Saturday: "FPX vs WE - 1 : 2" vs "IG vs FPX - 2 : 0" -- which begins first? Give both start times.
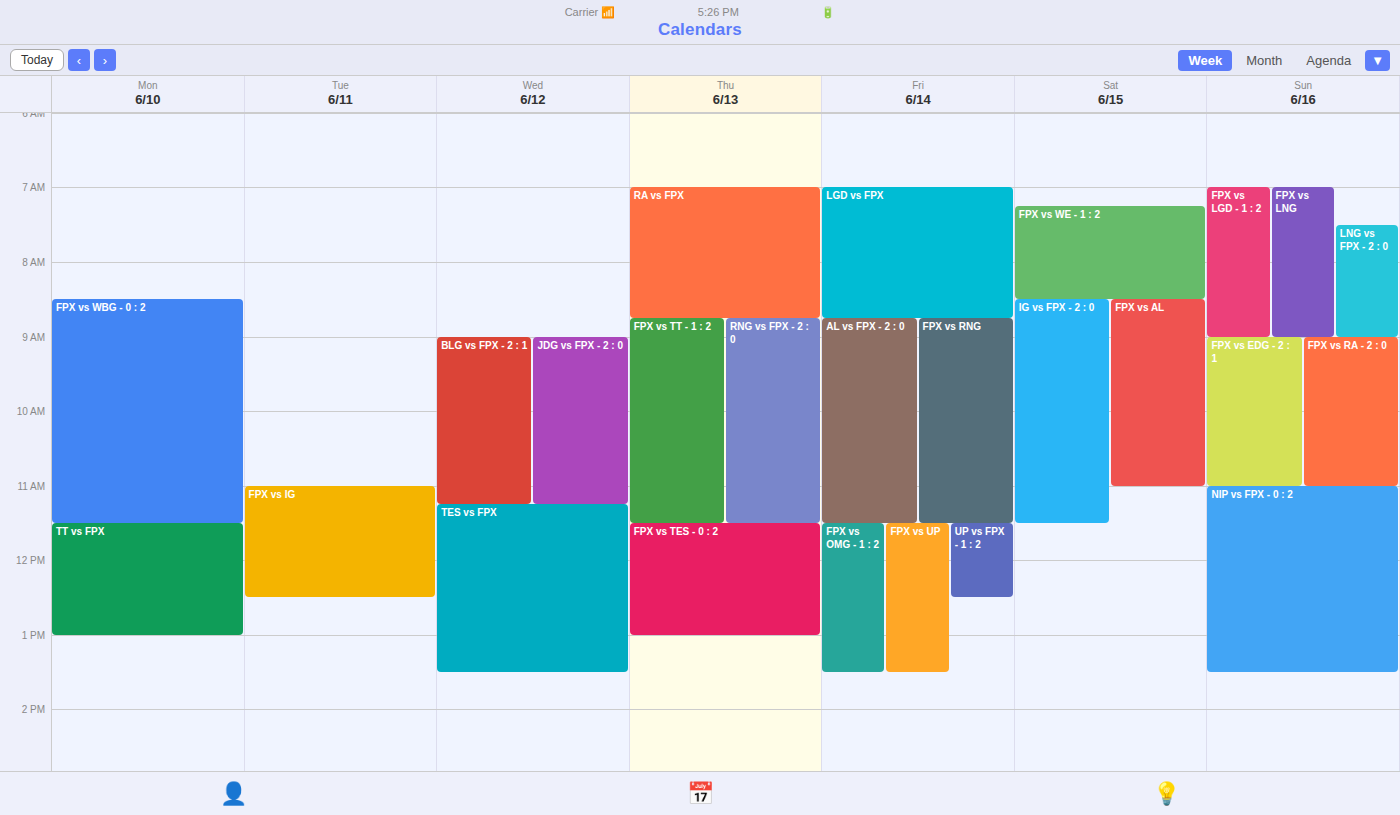
"FPX vs WE - 1 : 2" 7:15 AM; "IG vs FPX - 2 : 0" 8:30 AM.